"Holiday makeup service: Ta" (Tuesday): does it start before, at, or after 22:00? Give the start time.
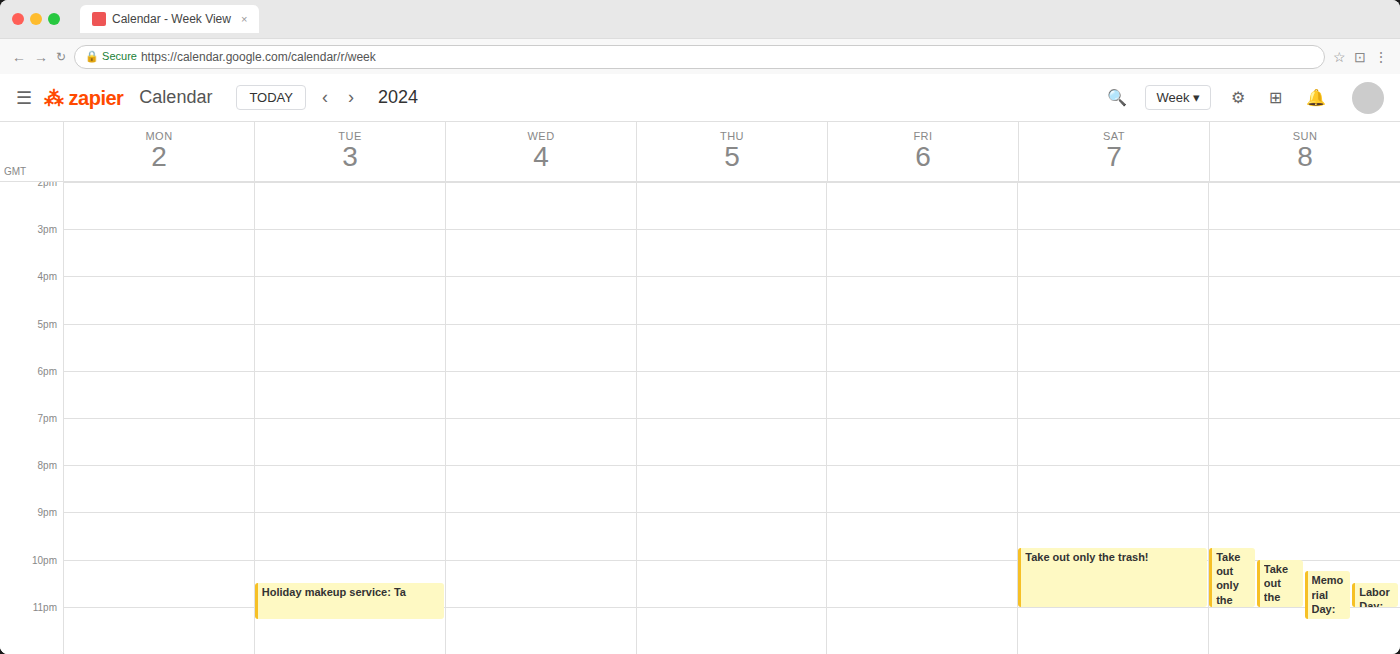
22:30 -- after 22:00, 30 minutes below the 22:00 line.